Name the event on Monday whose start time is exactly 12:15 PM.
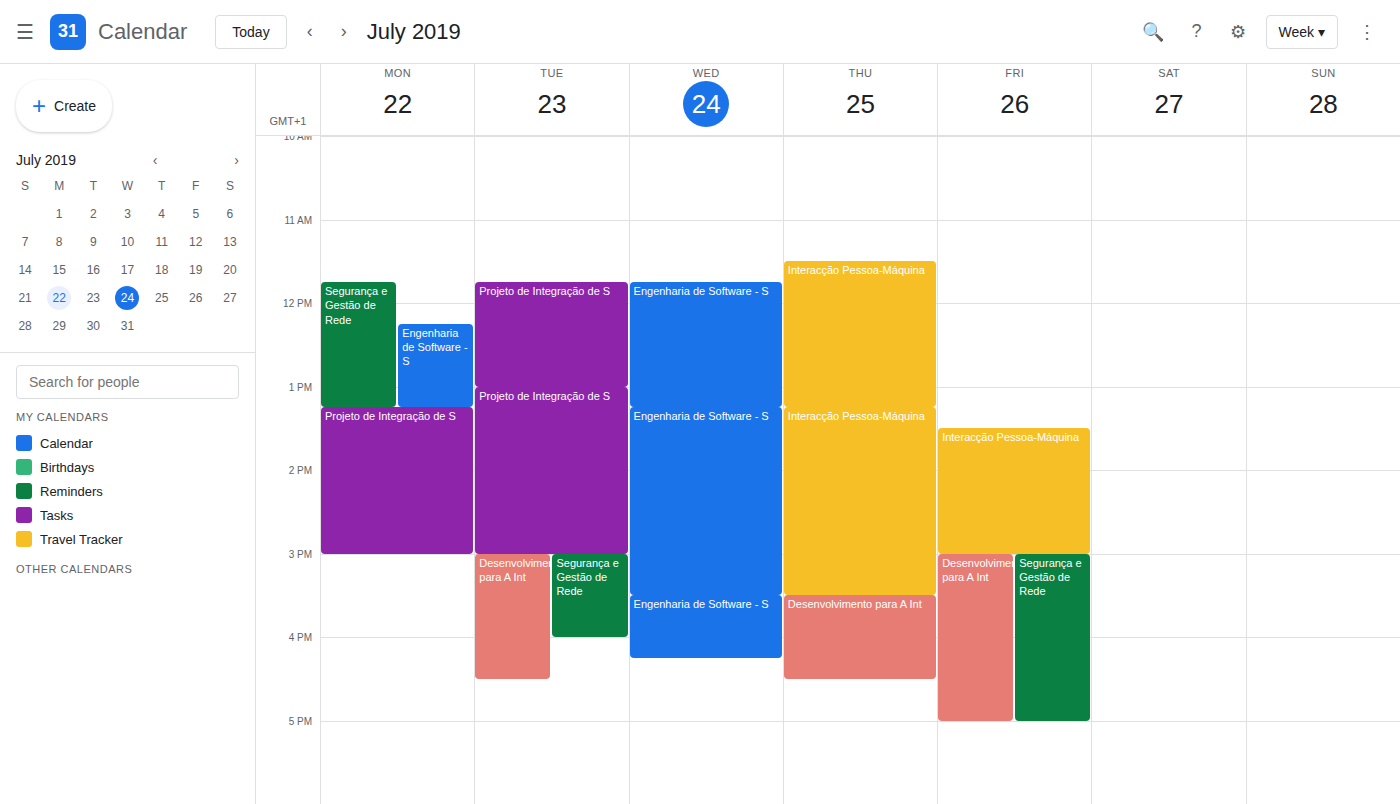
"Engenharia de Software - S"